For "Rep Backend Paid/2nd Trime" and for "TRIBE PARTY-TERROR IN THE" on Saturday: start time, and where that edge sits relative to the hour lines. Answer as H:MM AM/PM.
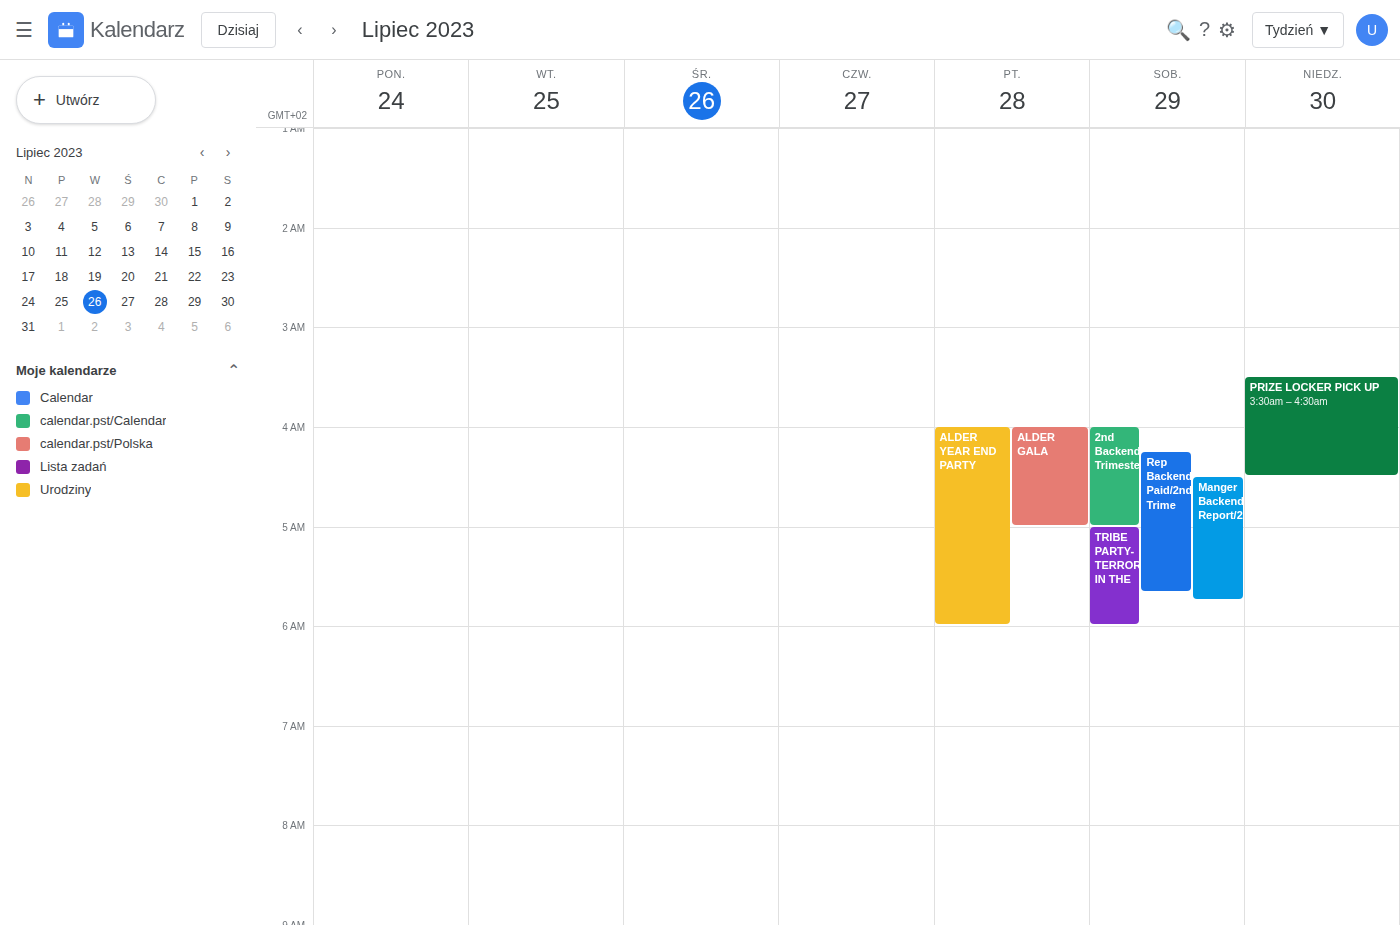
"Rep Backend Paid/2nd Trime": 4:15 AM, neither: a quarter of the way from the 4 AM line to the 5 AM line. "TRIBE PARTY-TERROR IN THE": 5:00 AM, exactly on the 5 AM line.